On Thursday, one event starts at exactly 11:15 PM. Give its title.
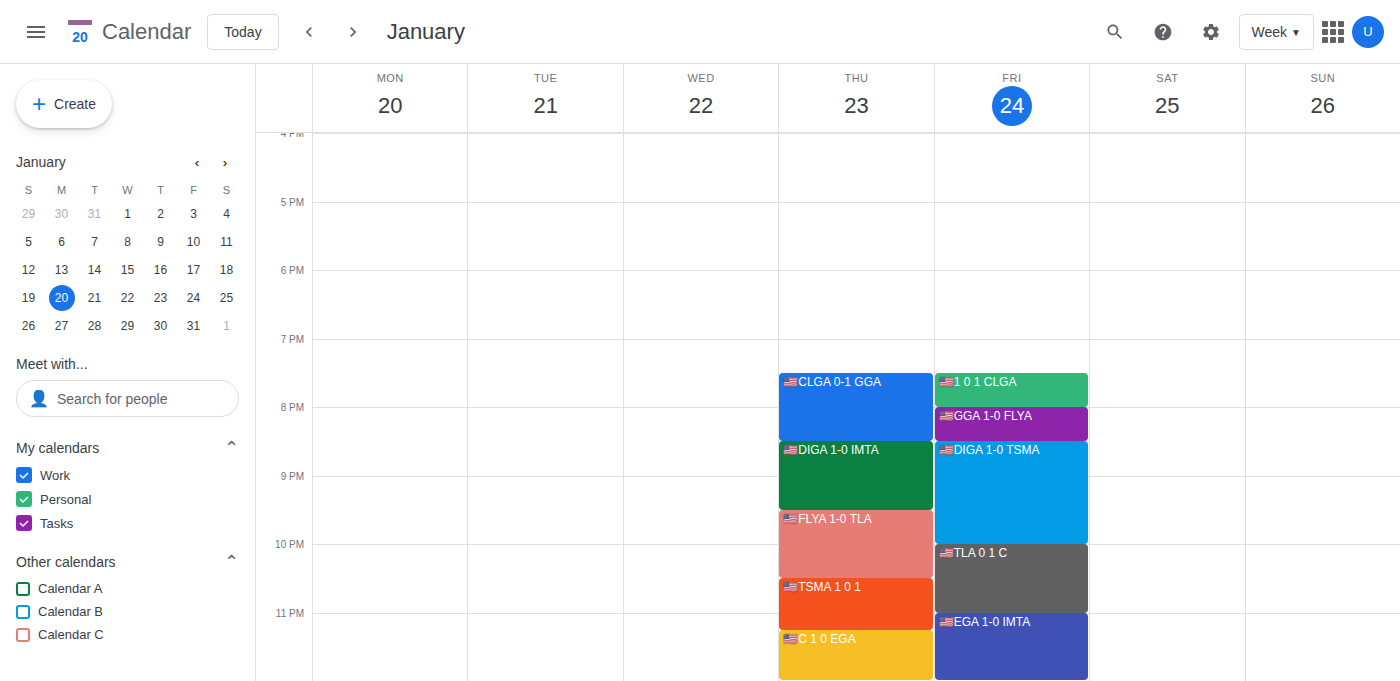
"🇺🇸C 1 0 EGA"